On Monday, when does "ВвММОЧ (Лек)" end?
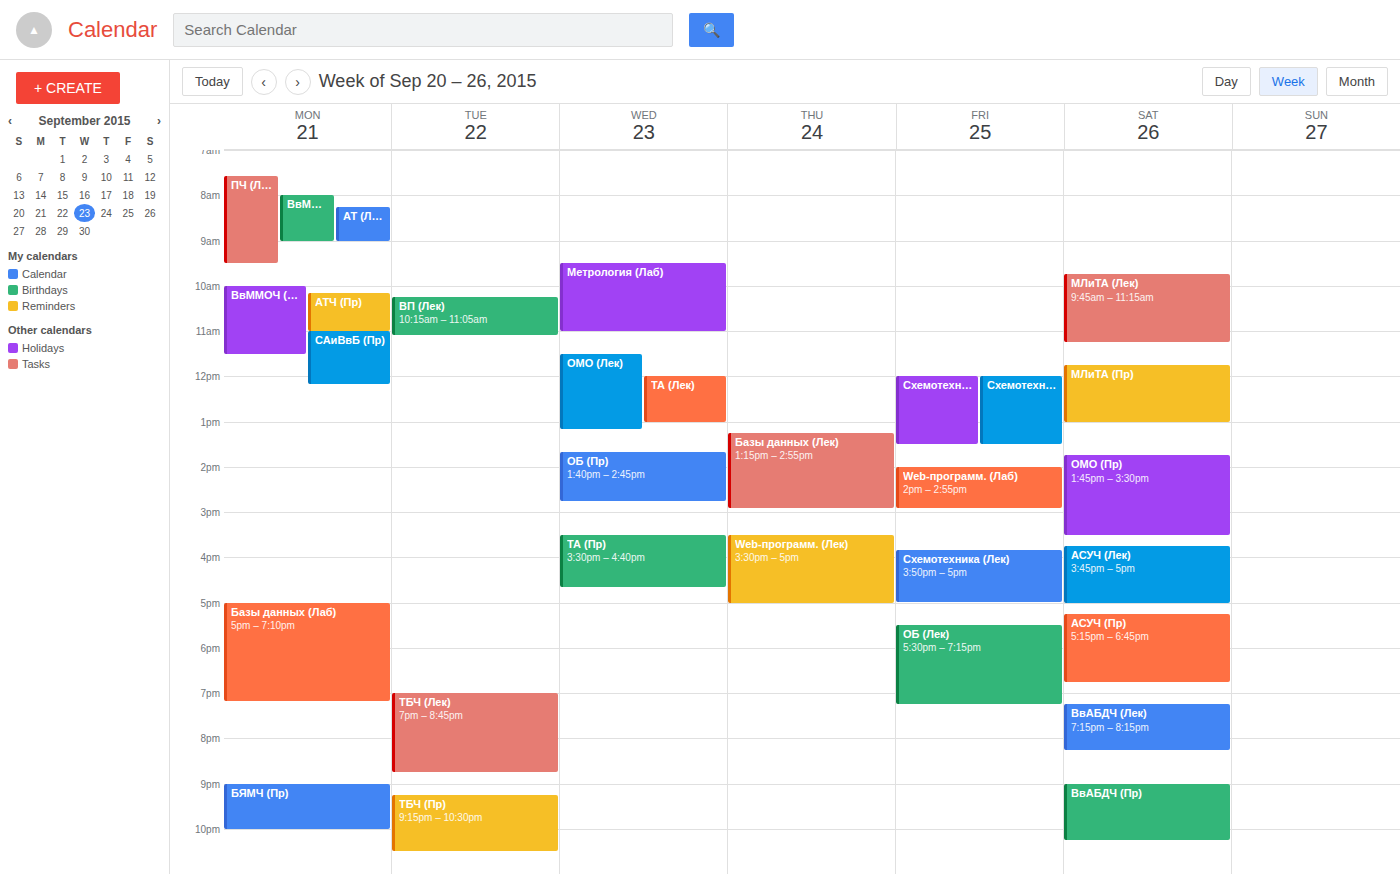
9:00 AM